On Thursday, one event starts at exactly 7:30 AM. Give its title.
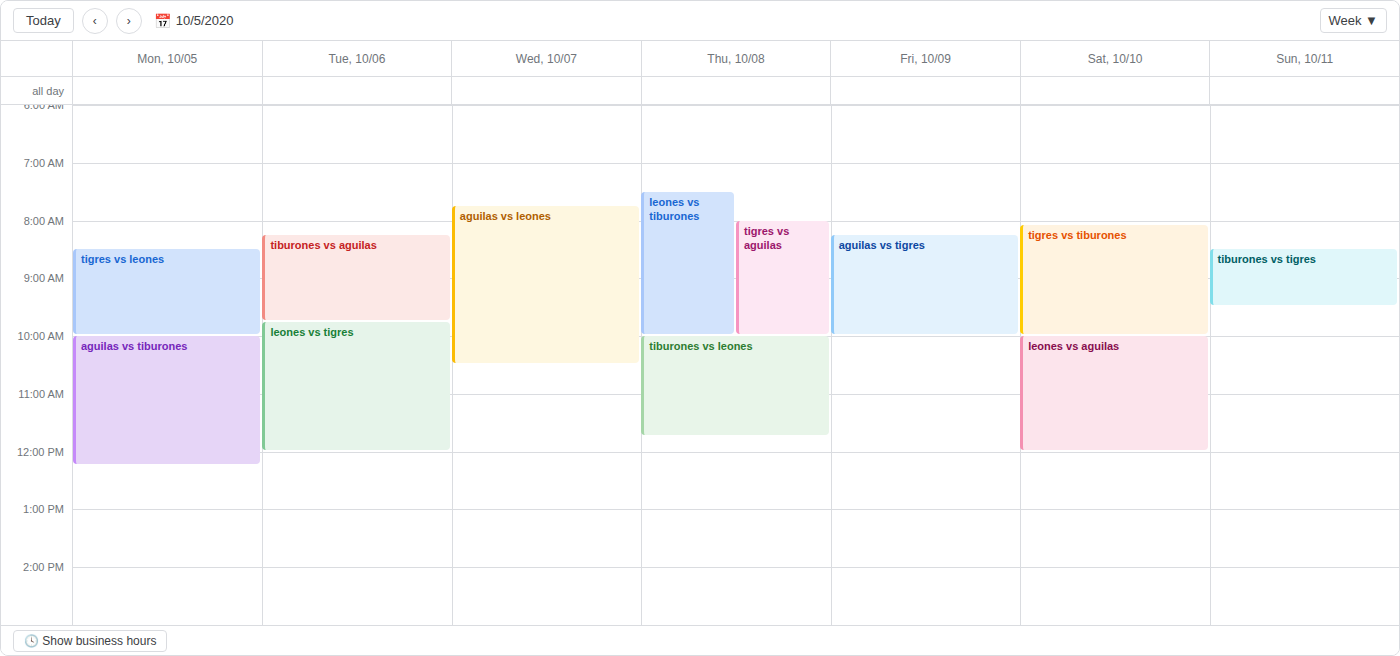
"leones vs tiburones"